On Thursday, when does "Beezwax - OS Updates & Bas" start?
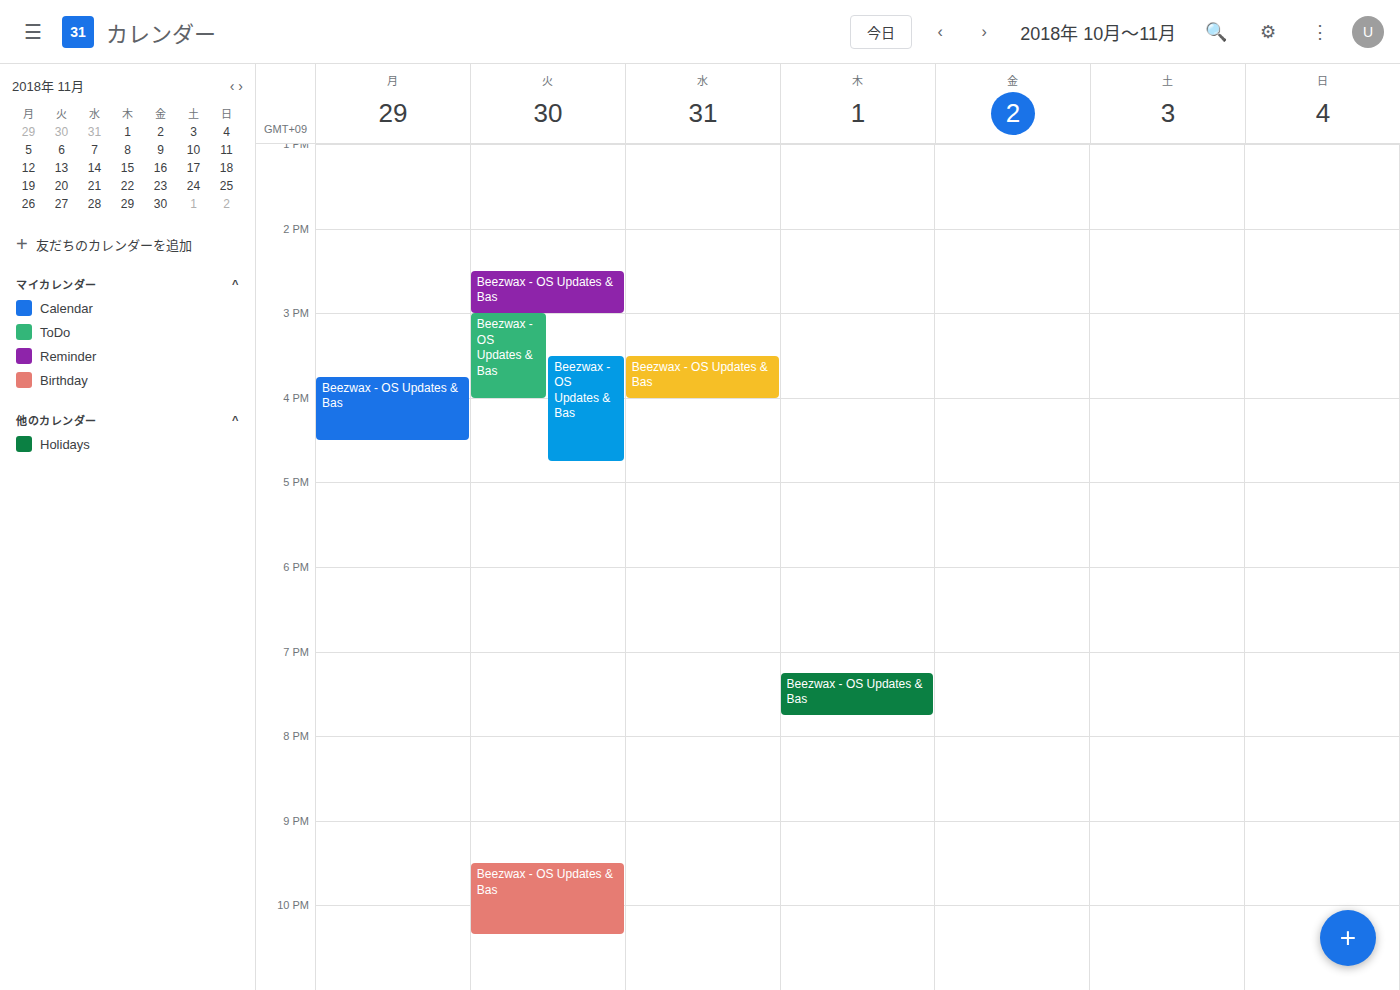
19:15